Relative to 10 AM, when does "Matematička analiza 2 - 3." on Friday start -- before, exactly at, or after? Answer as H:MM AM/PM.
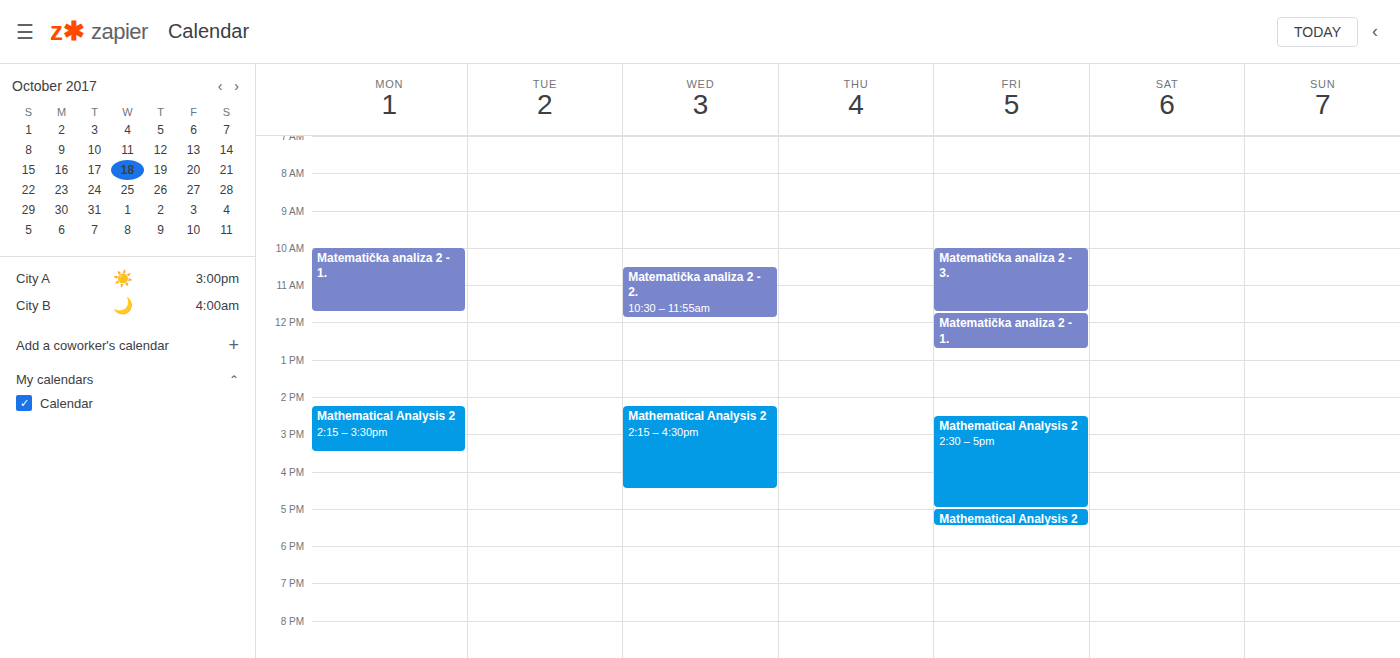
10:00 AM -- exactly at 10 AM, on the 10 AM line.